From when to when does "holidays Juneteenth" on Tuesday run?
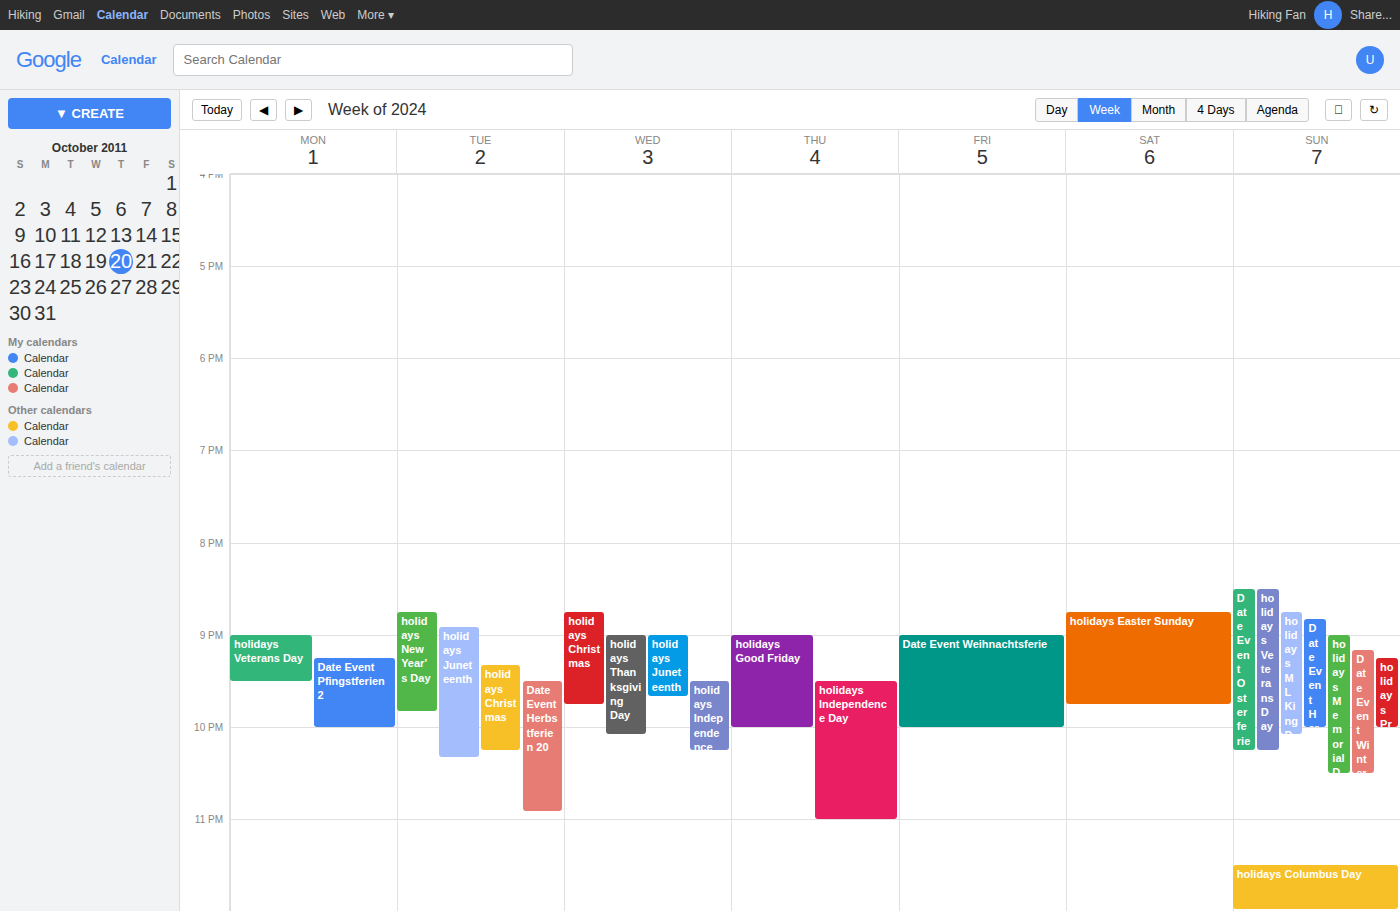
8:55 PM to 10:20 PM